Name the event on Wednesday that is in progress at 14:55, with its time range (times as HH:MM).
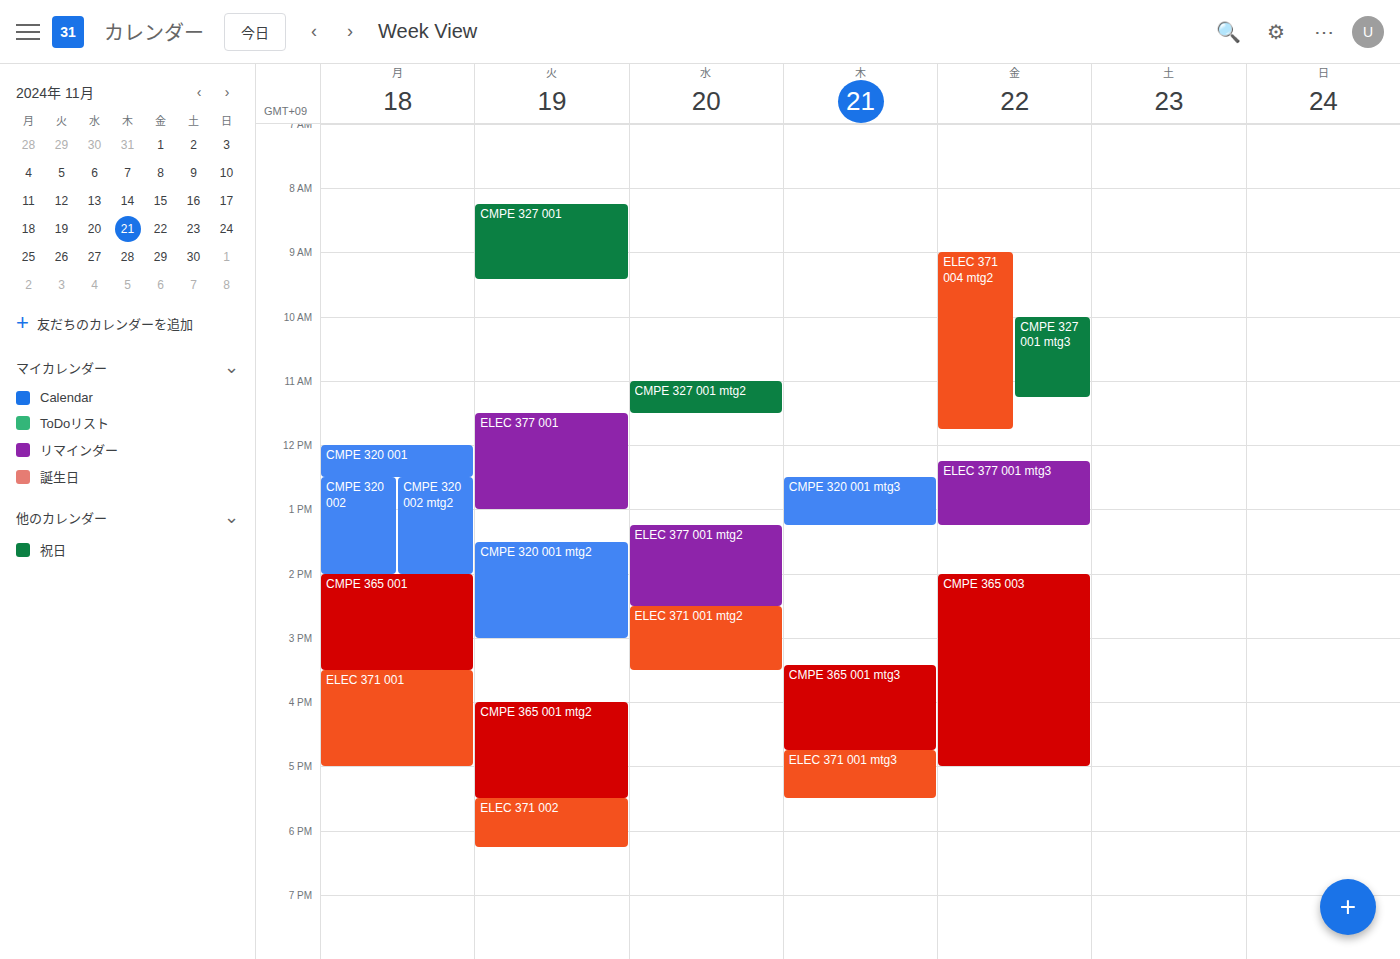
"ELEC 371 001 mtg2", 14:30 to 15:30